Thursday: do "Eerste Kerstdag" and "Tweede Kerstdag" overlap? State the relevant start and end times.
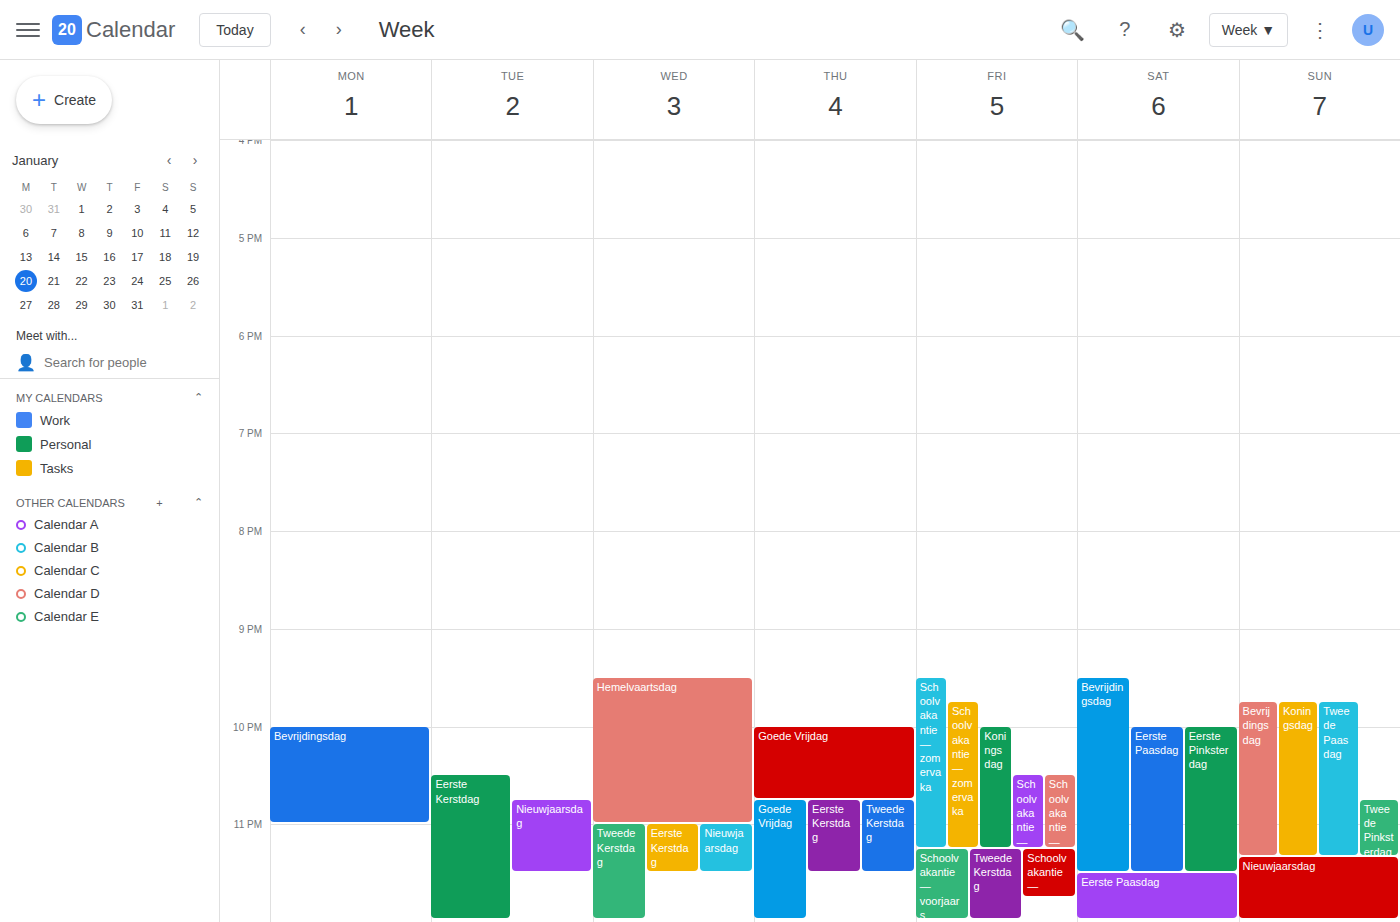
"Eerste Kerstdag" runs 22:45 to 23:30, inside "Tweede Kerstdag" -- they overlap.